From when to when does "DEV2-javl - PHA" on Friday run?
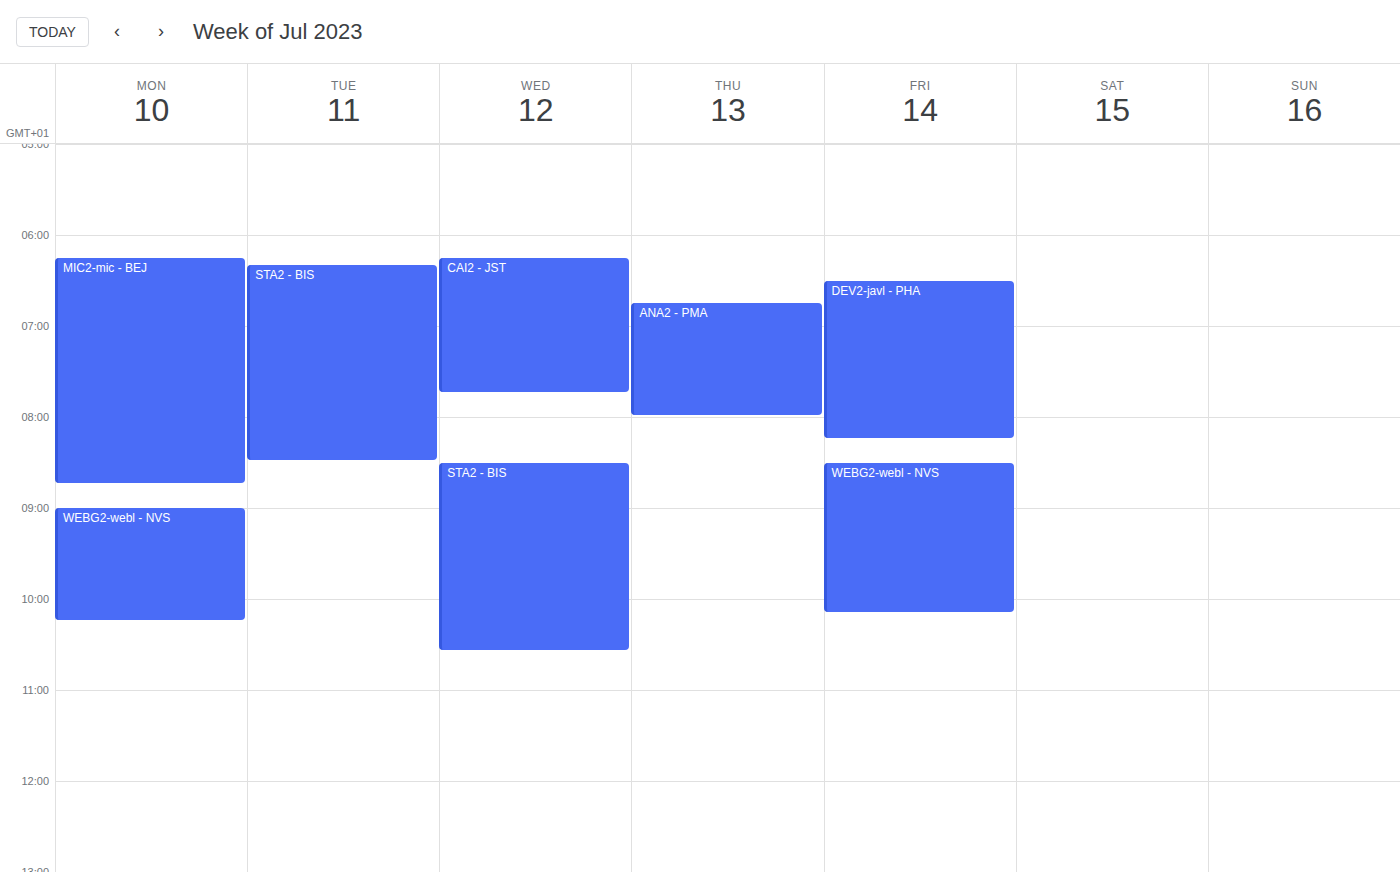
6:30 AM to 8:15 AM